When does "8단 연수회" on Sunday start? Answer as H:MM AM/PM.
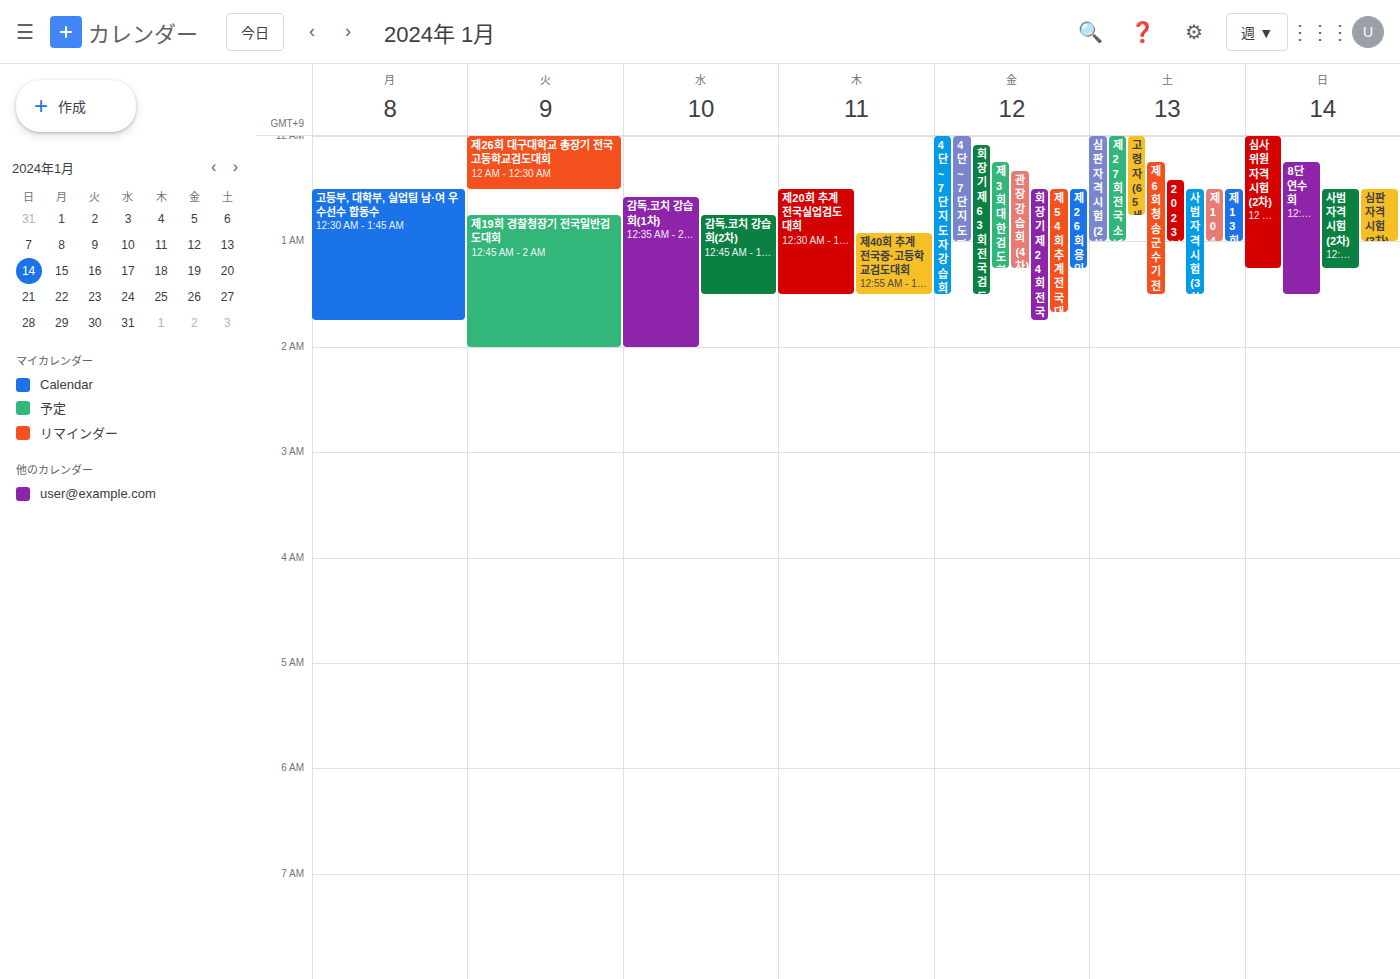
12:15 AM